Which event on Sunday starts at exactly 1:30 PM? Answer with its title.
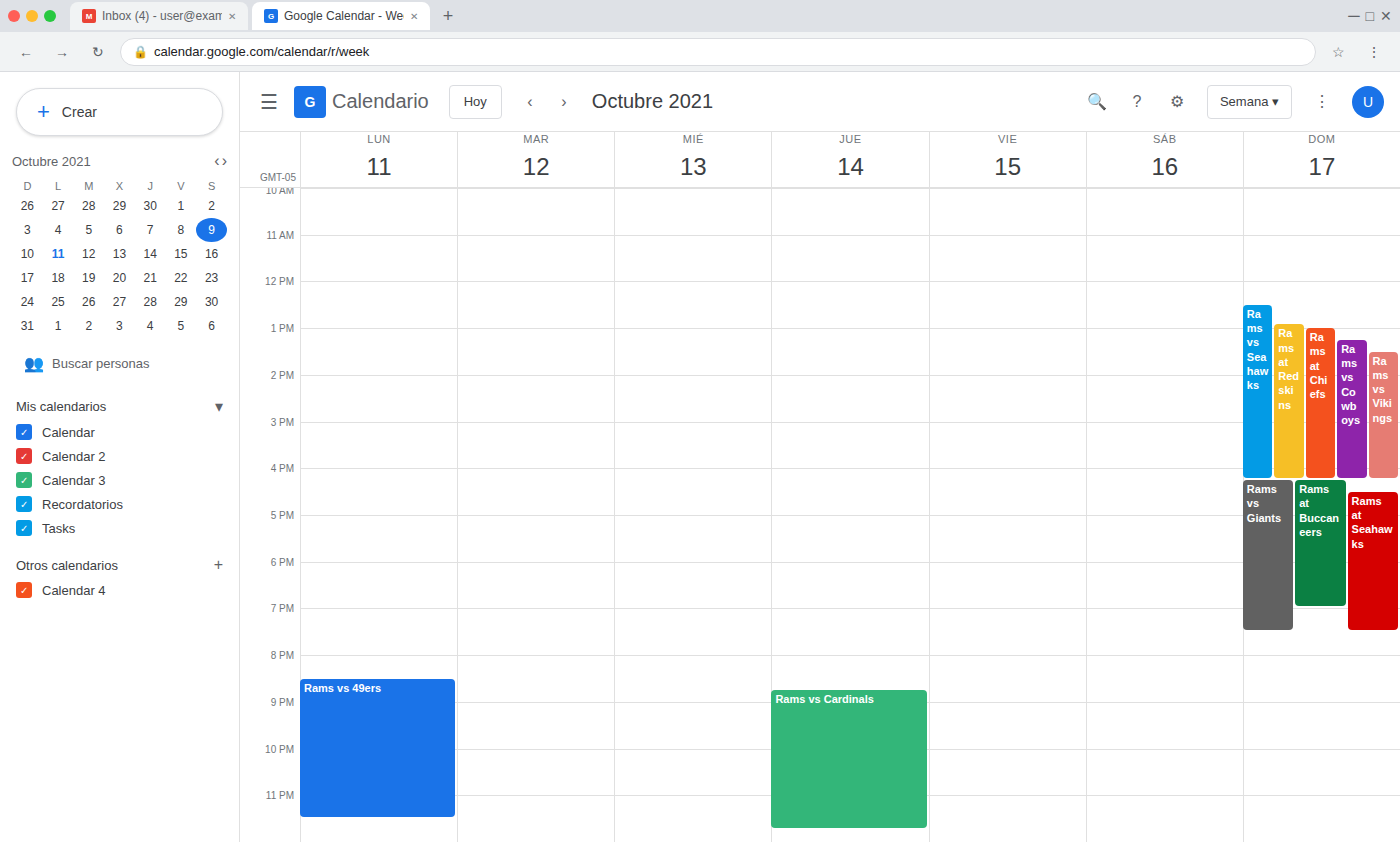
"Rams vs Vikings"